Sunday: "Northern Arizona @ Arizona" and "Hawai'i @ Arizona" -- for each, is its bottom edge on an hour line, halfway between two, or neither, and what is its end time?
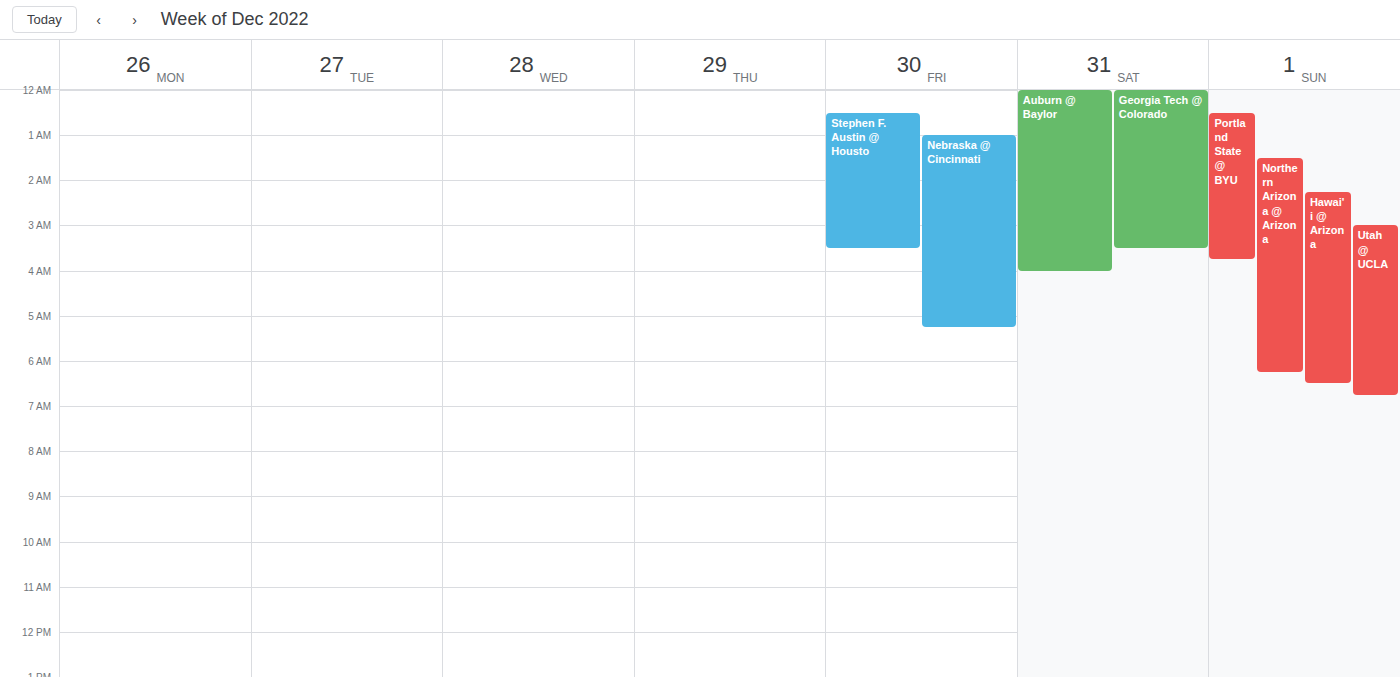
"Northern Arizona @ Arizona": 06:15, neither: a quarter of the way from the 06:00 line to the 07:00 line. "Hawai'i @ Arizona": 06:30, halfway between the 06:00 and 07:00 lines.